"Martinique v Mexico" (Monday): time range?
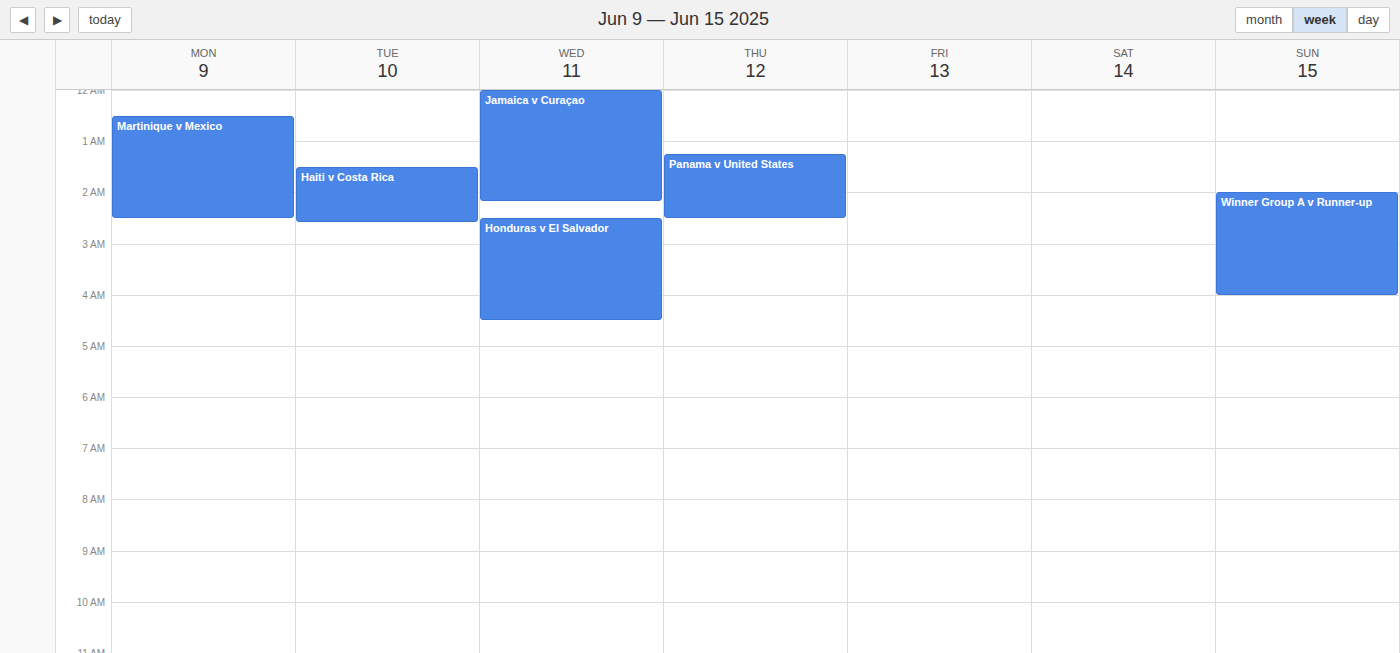
00:30 to 02:30